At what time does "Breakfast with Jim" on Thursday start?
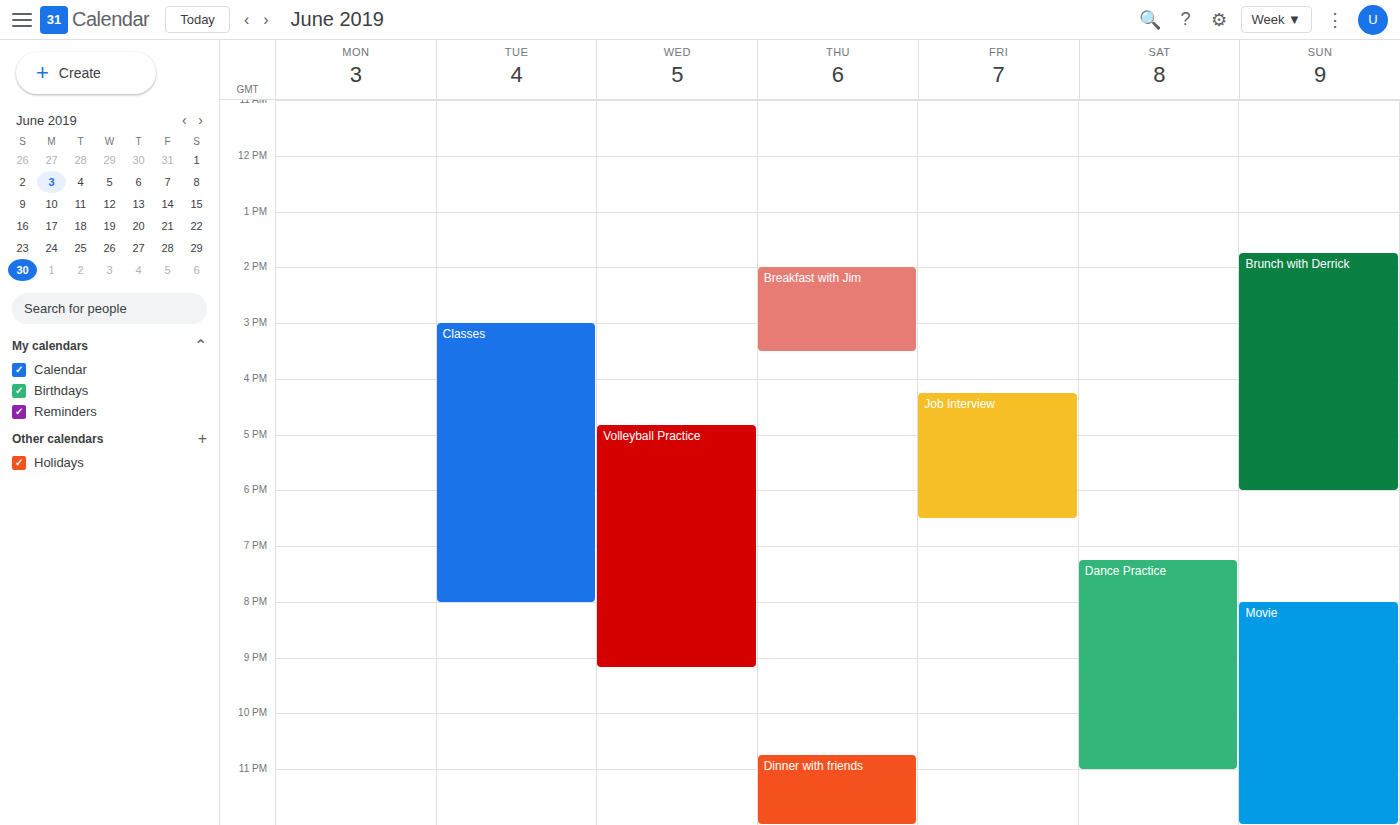
2:00 PM